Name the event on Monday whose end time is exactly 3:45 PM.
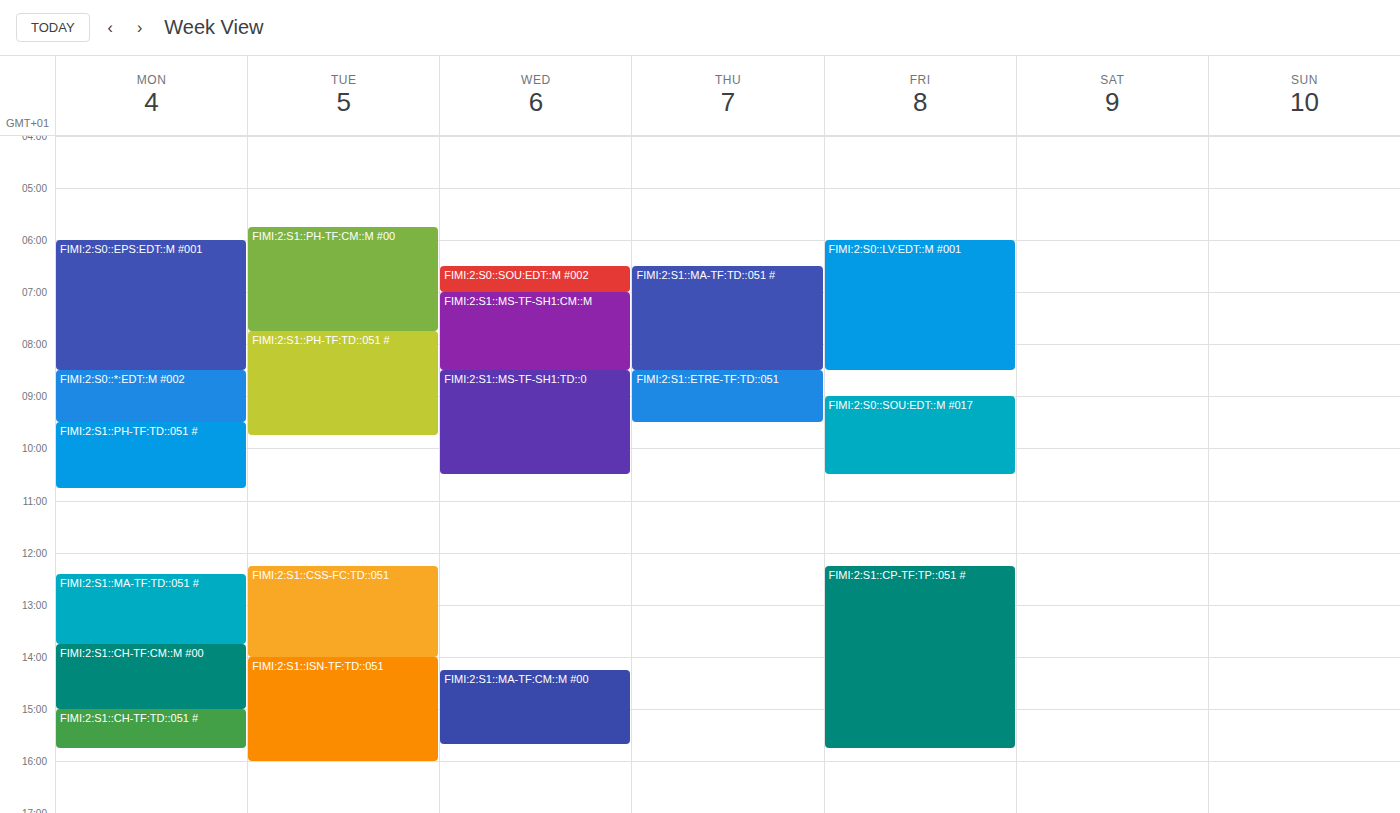
"FIMI:2:S1::CH-TF:TD::051 #"